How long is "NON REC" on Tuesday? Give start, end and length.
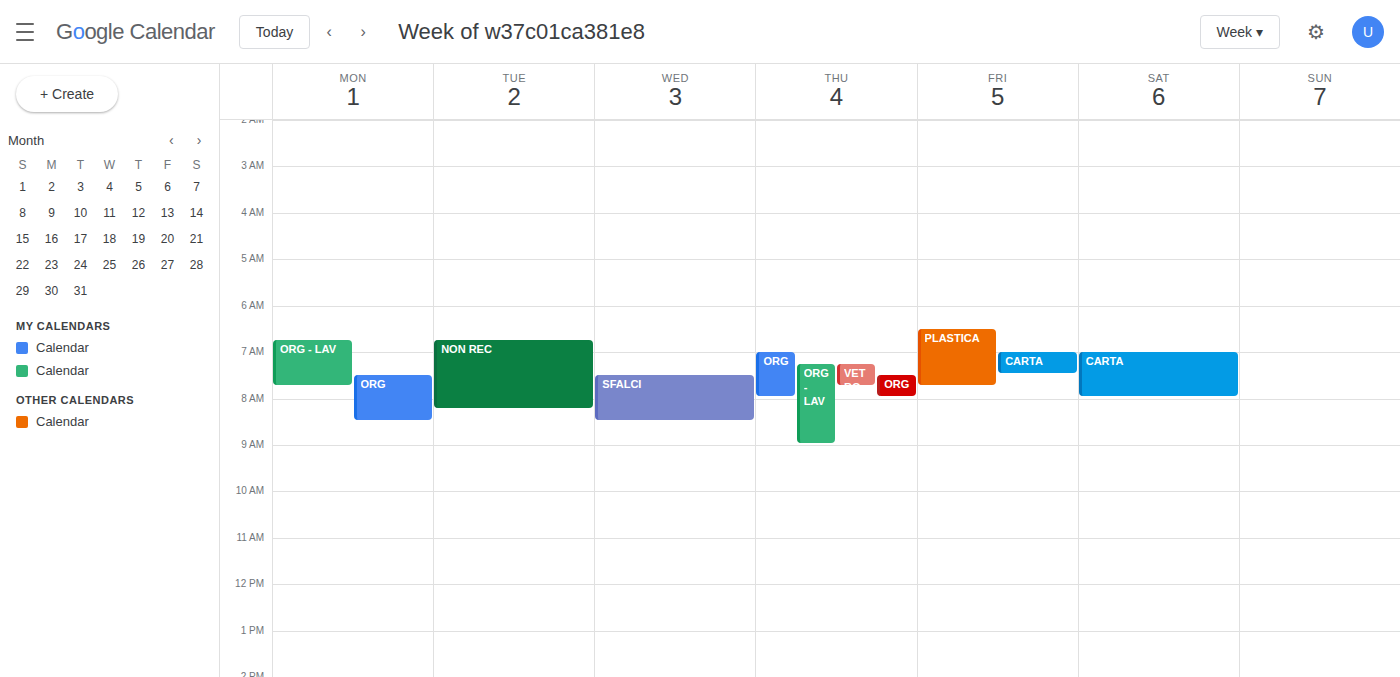
06:45 to 08:15, 1 hour 30 minutes